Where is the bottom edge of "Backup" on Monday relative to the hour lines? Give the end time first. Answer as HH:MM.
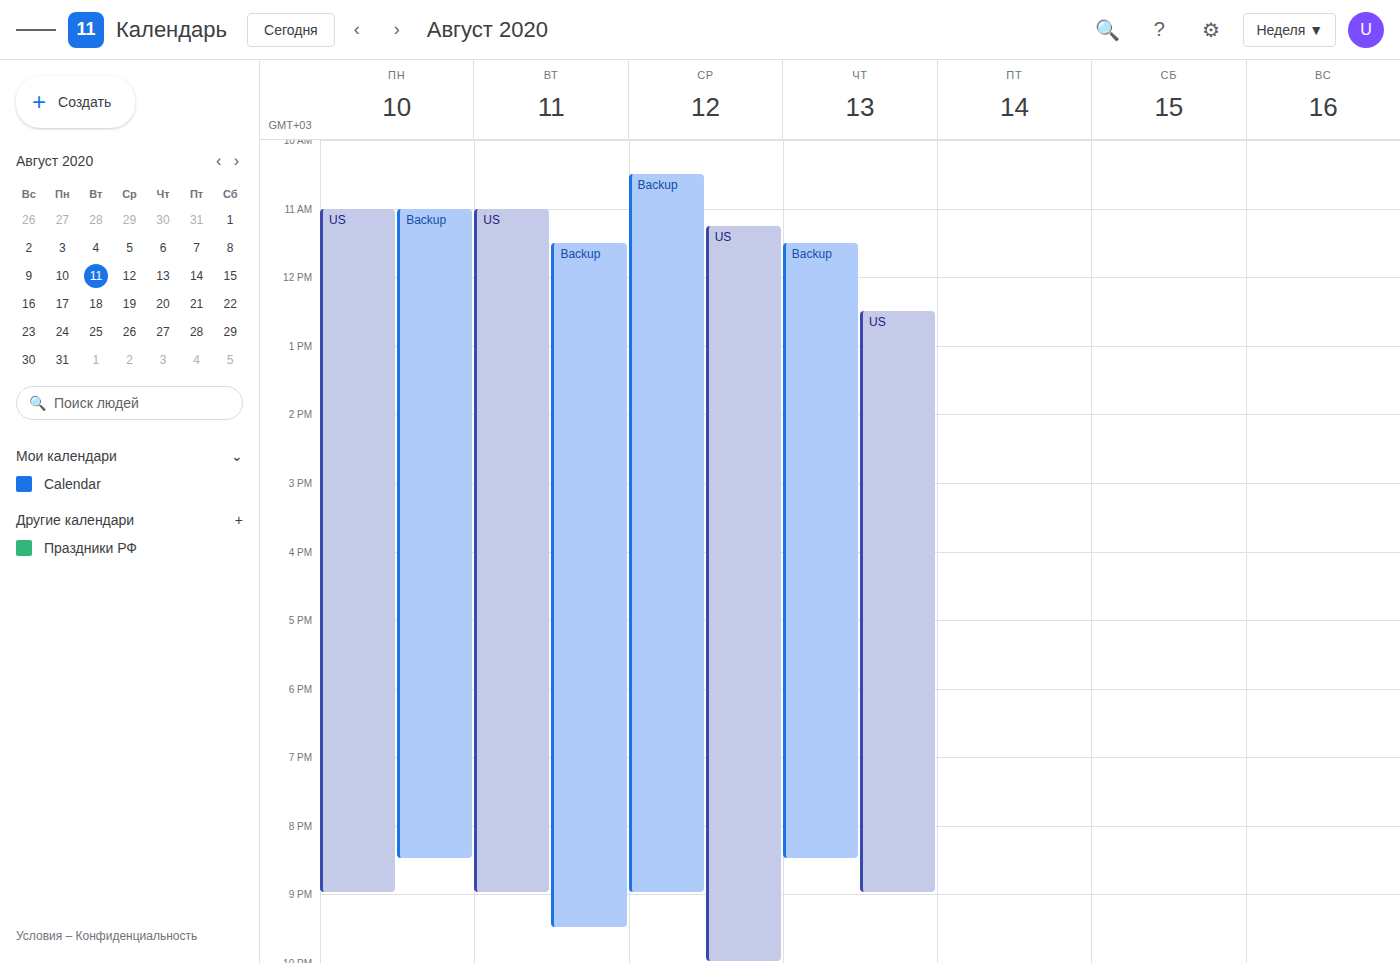
20:30 -- halfway between the 20:00 and 21:00 lines.